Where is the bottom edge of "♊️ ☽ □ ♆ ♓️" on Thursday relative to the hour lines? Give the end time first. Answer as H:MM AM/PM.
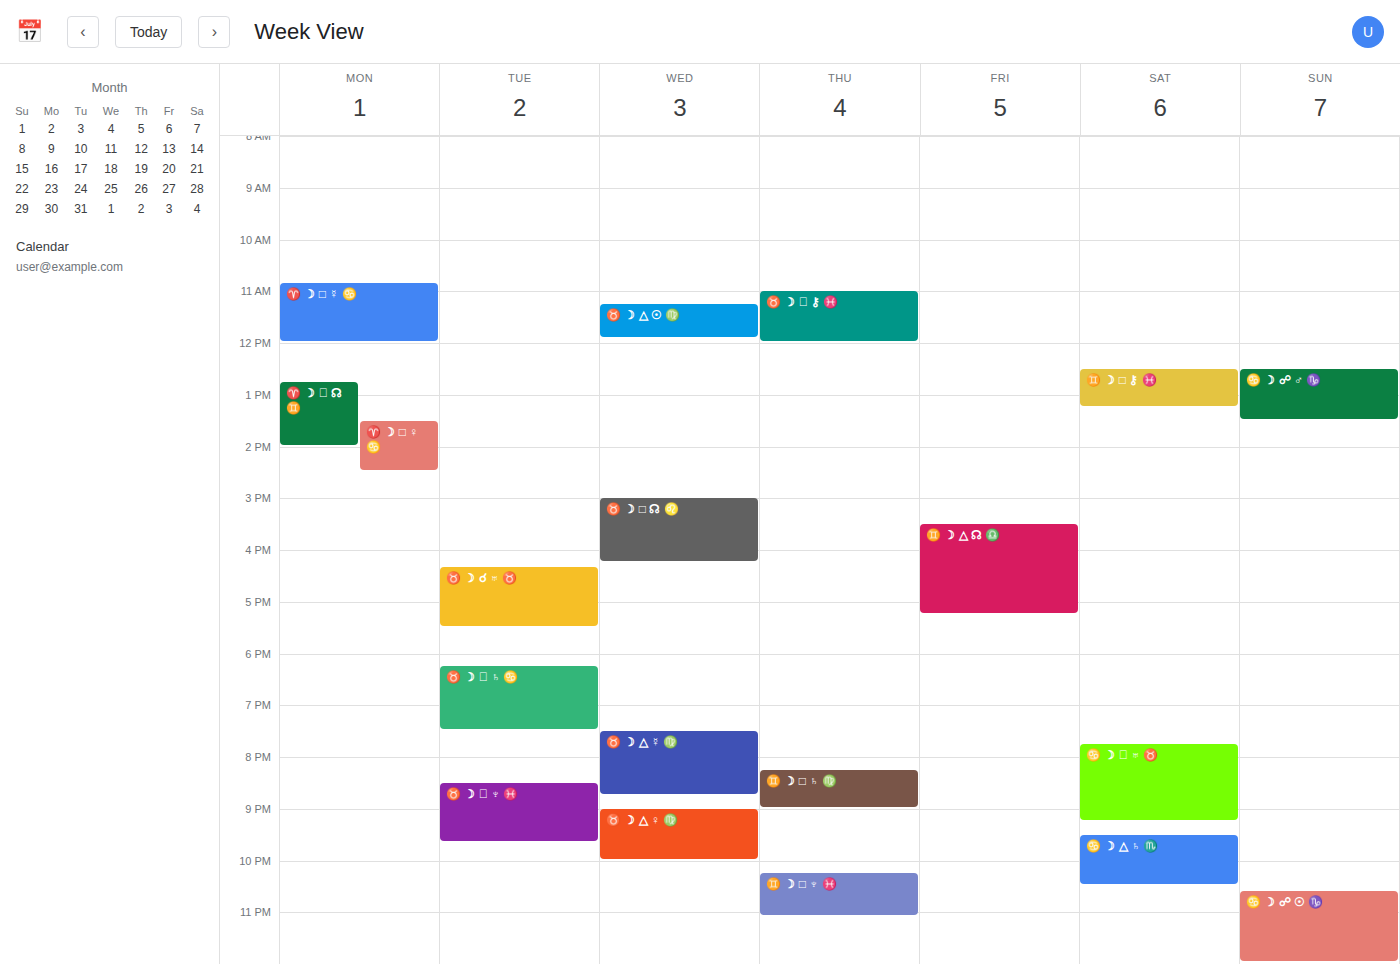
11:05 PM -- neither: 5 minutes below the 11 PM line and 55 minutes above the 12 AM line.